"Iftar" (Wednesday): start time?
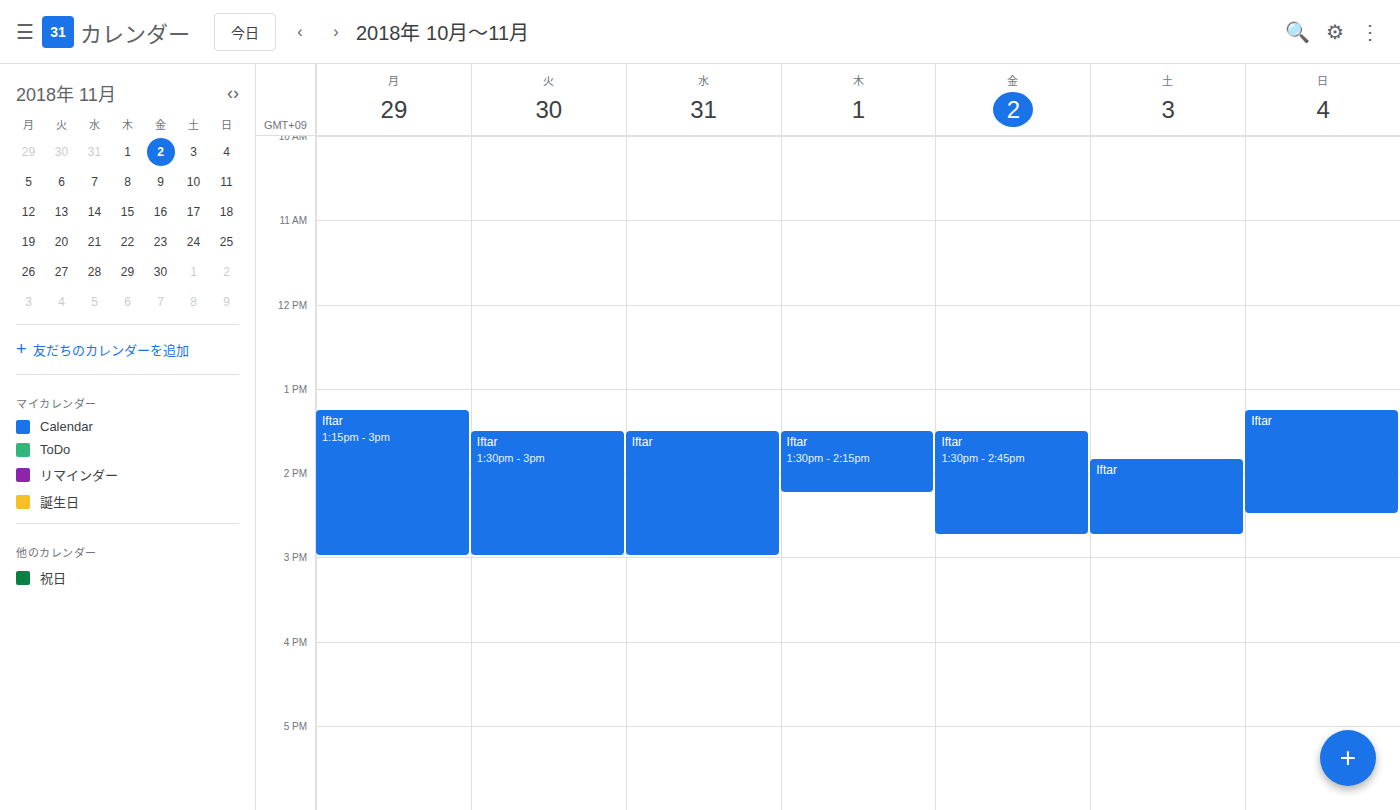
1:30 PM